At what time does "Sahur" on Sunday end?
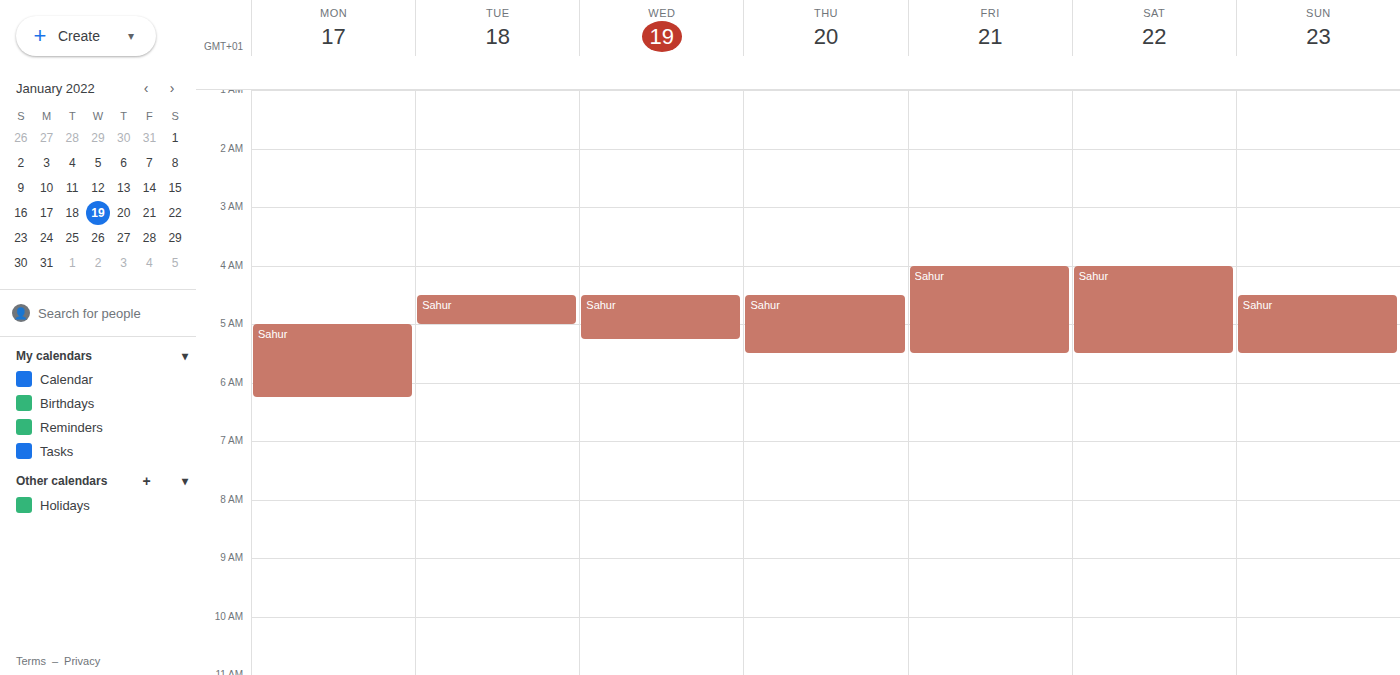
5:30 AM